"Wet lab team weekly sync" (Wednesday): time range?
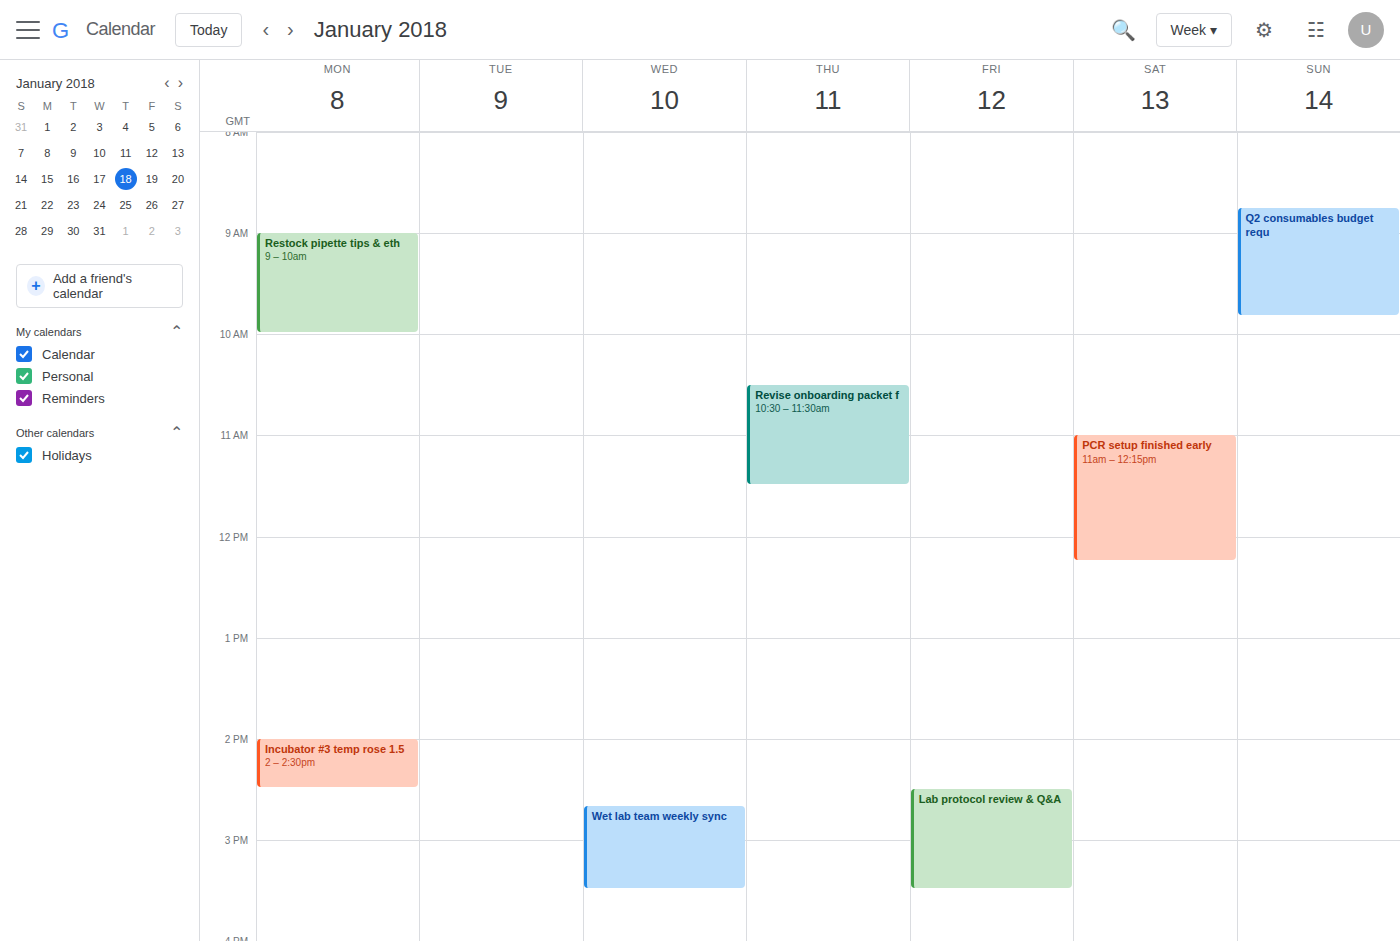
2:40 PM to 3:30 PM